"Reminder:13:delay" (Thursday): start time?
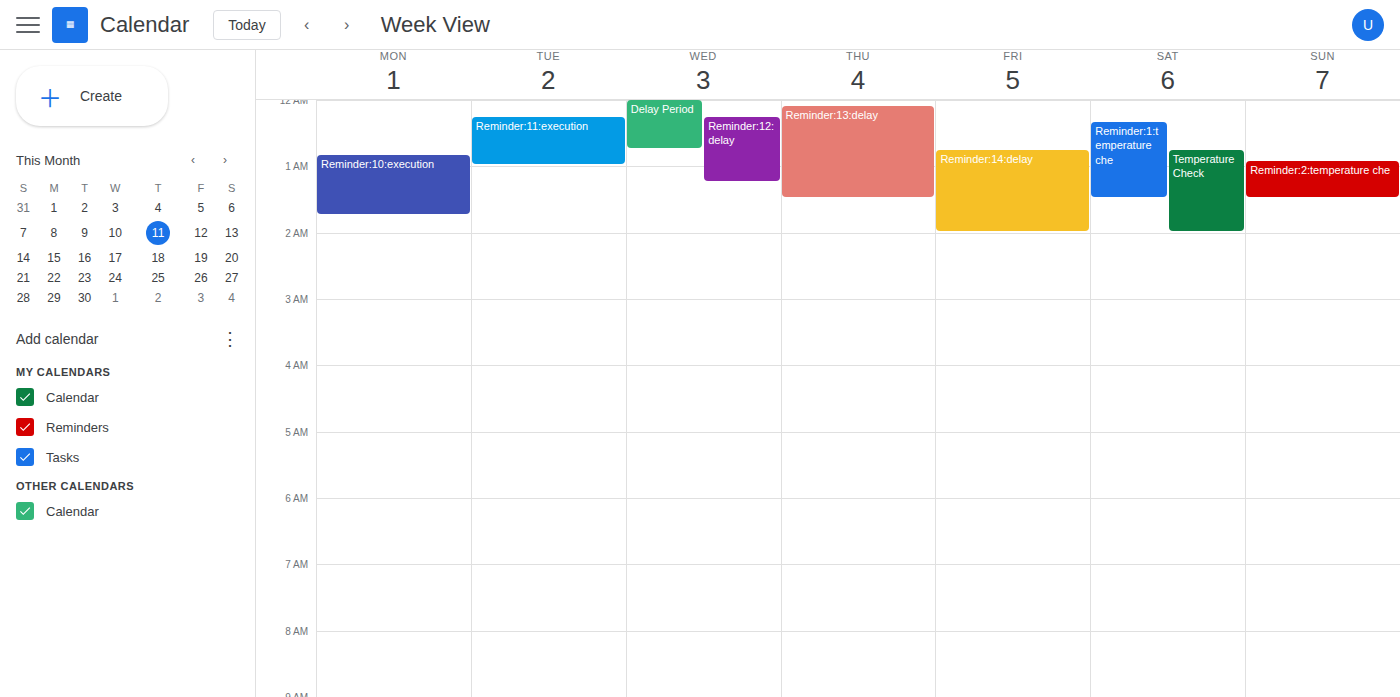
00:05